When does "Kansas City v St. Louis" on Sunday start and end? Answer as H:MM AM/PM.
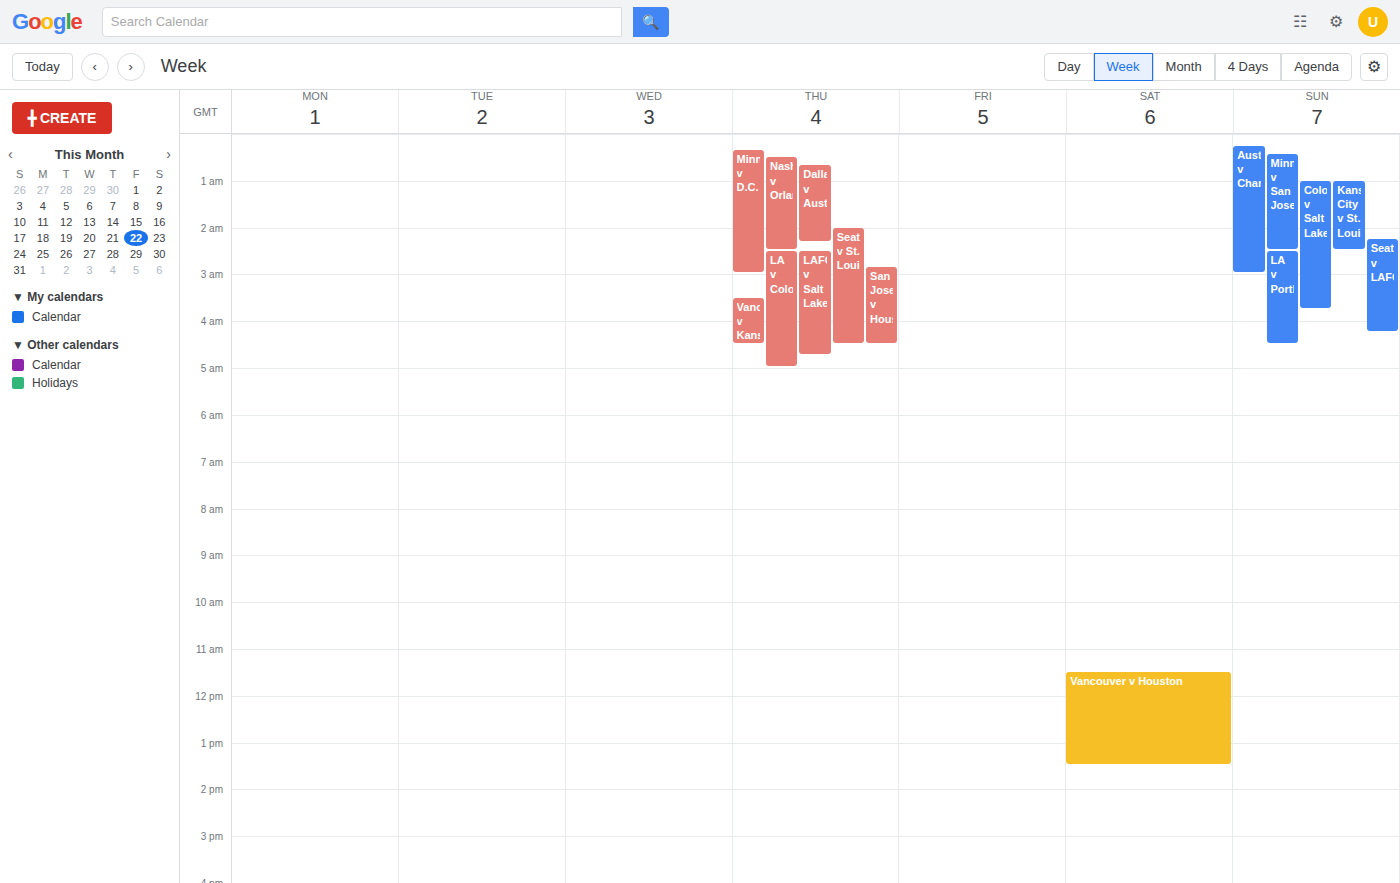
1:00 AM to 2:30 AM